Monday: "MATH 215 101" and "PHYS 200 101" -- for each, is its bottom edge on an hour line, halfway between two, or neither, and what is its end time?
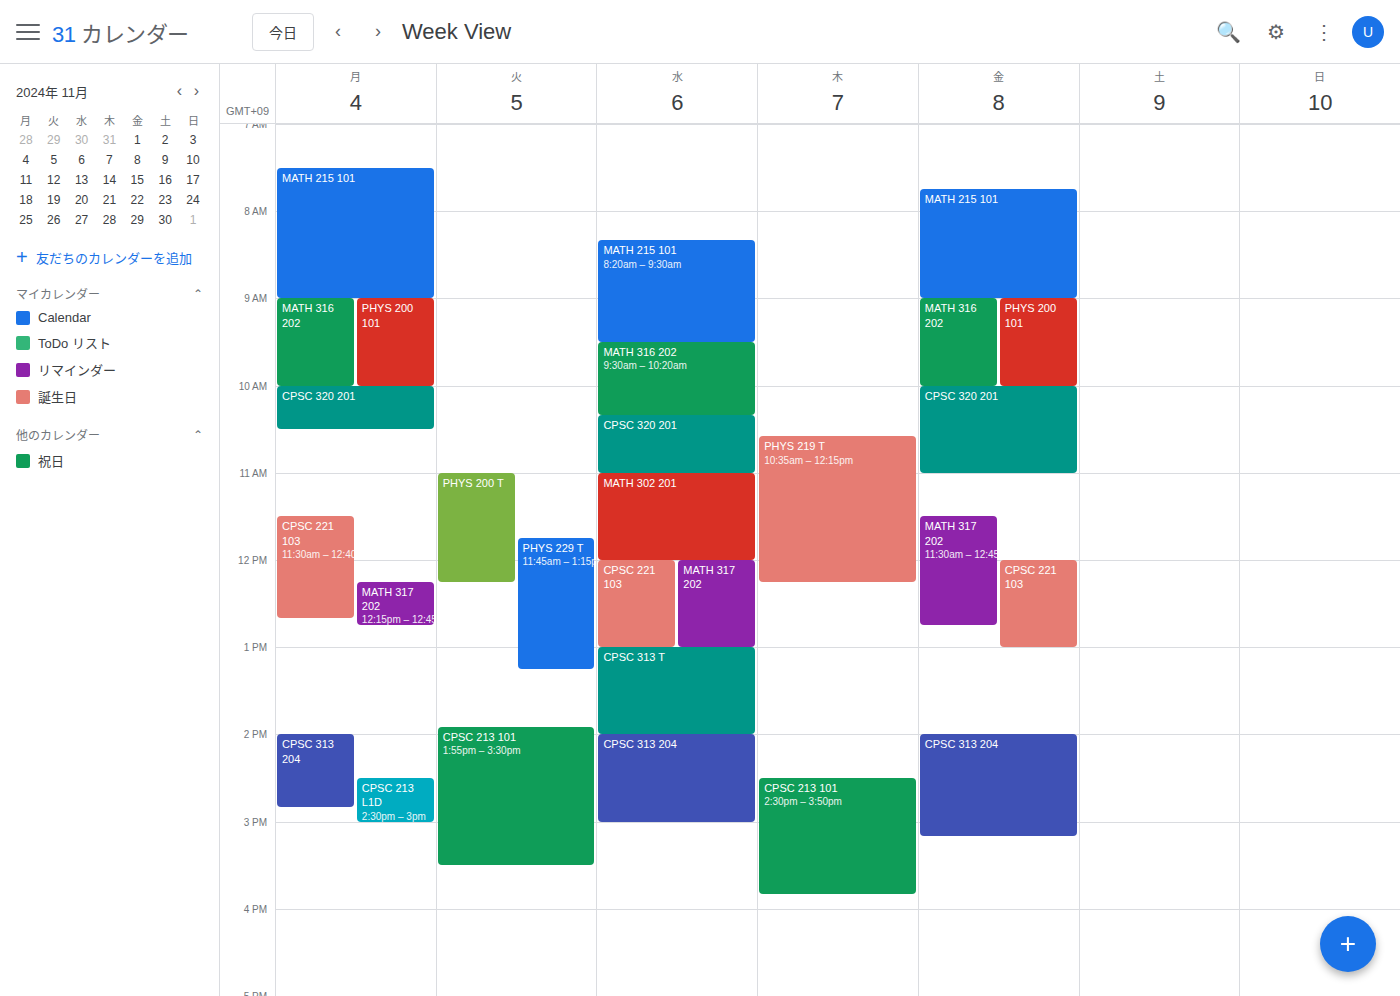
"MATH 215 101": 9:00 AM, exactly on the 9 AM line. "PHYS 200 101": 10:00 AM, exactly on the 10 AM line.